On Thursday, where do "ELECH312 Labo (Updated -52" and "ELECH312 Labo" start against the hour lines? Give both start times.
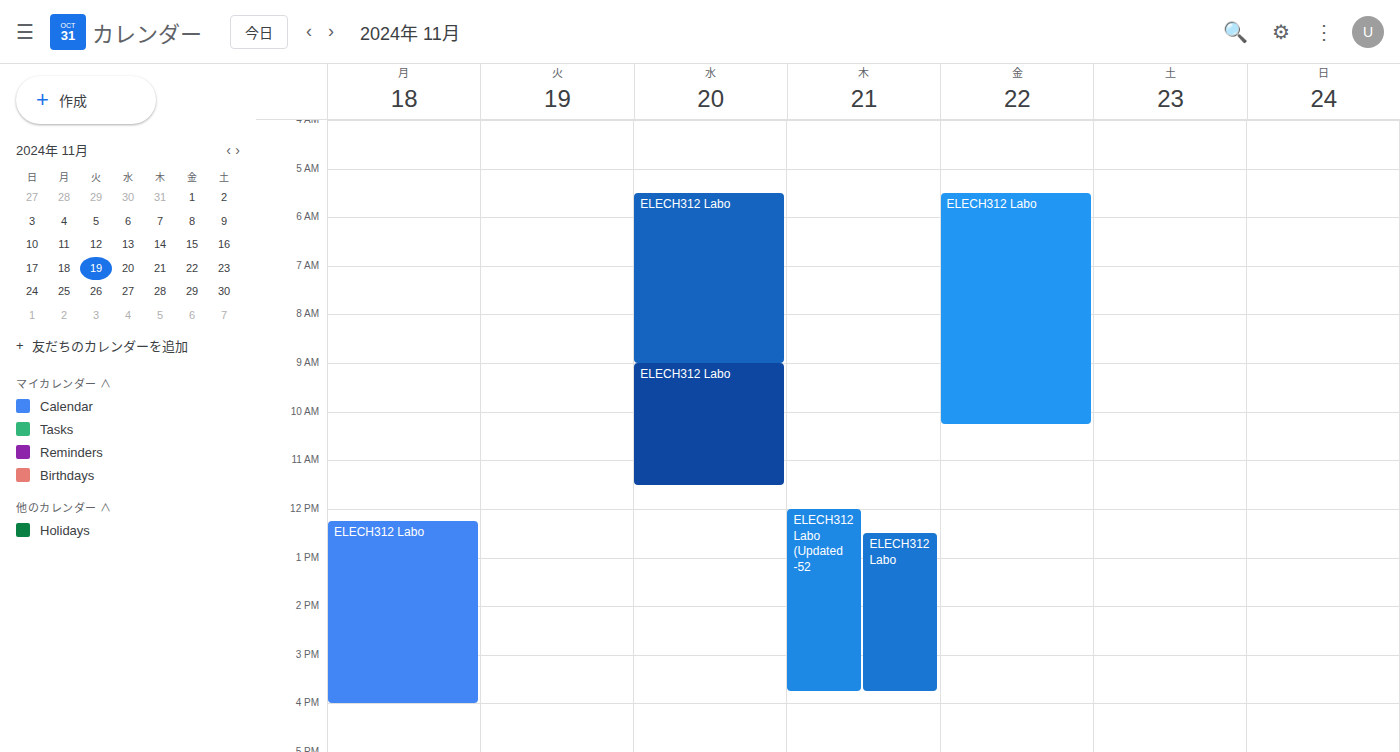
"ELECH312 Labo (Updated -52": 12:00 PM, exactly on the 12 PM line. "ELECH312 Labo": 12:30 PM, halfway between the 12 PM and 1 PM lines.